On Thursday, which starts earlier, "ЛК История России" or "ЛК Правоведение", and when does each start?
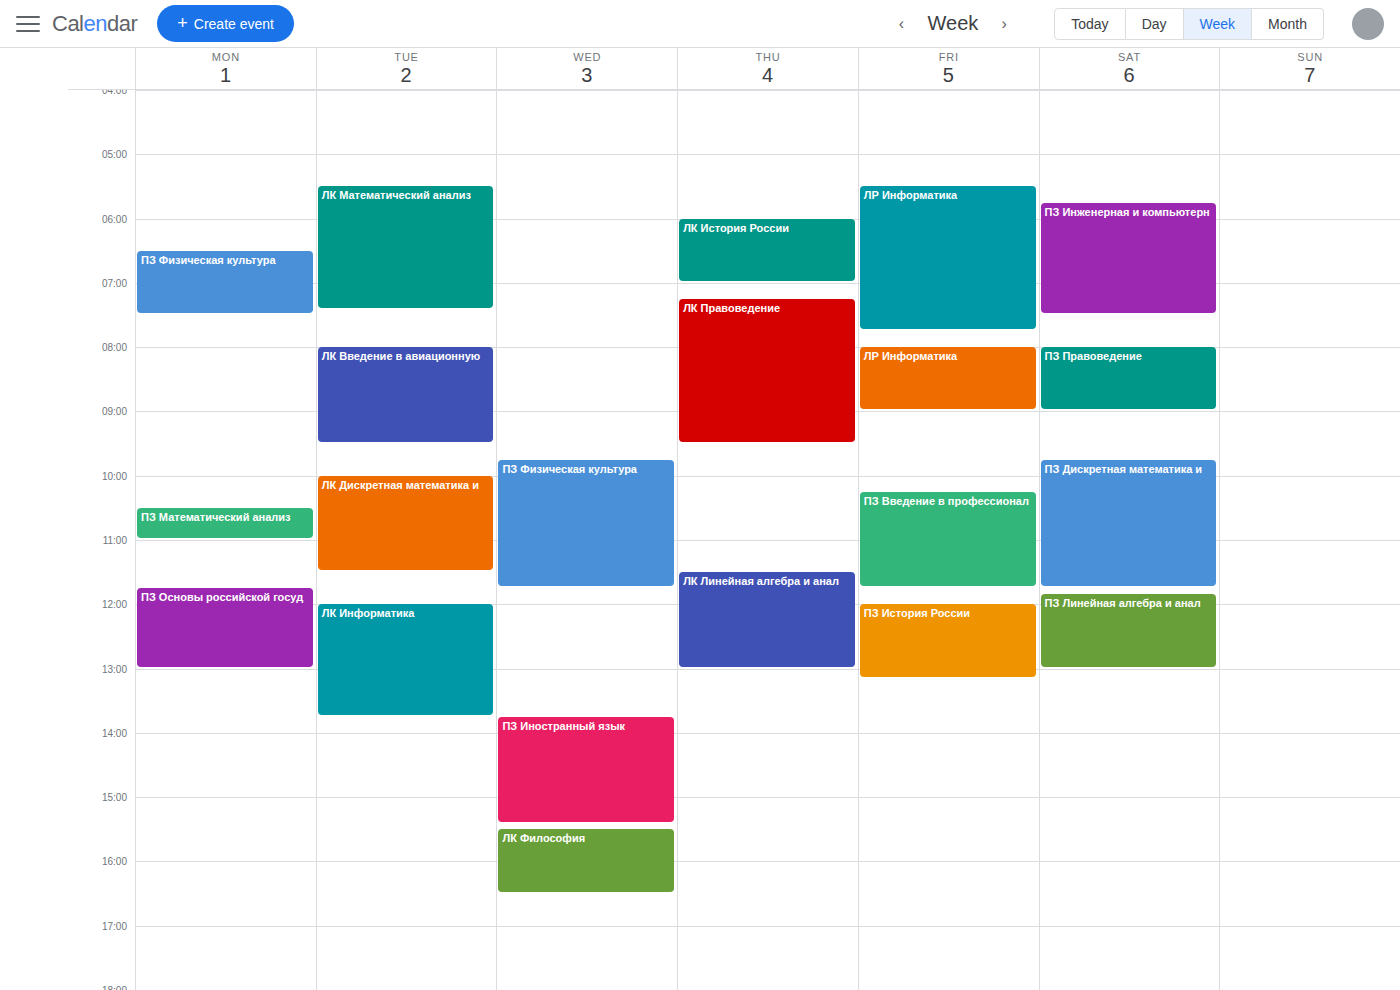
"ЛК История России" 6:00 AM; "ЛК Правоведение" 7:15 AM.